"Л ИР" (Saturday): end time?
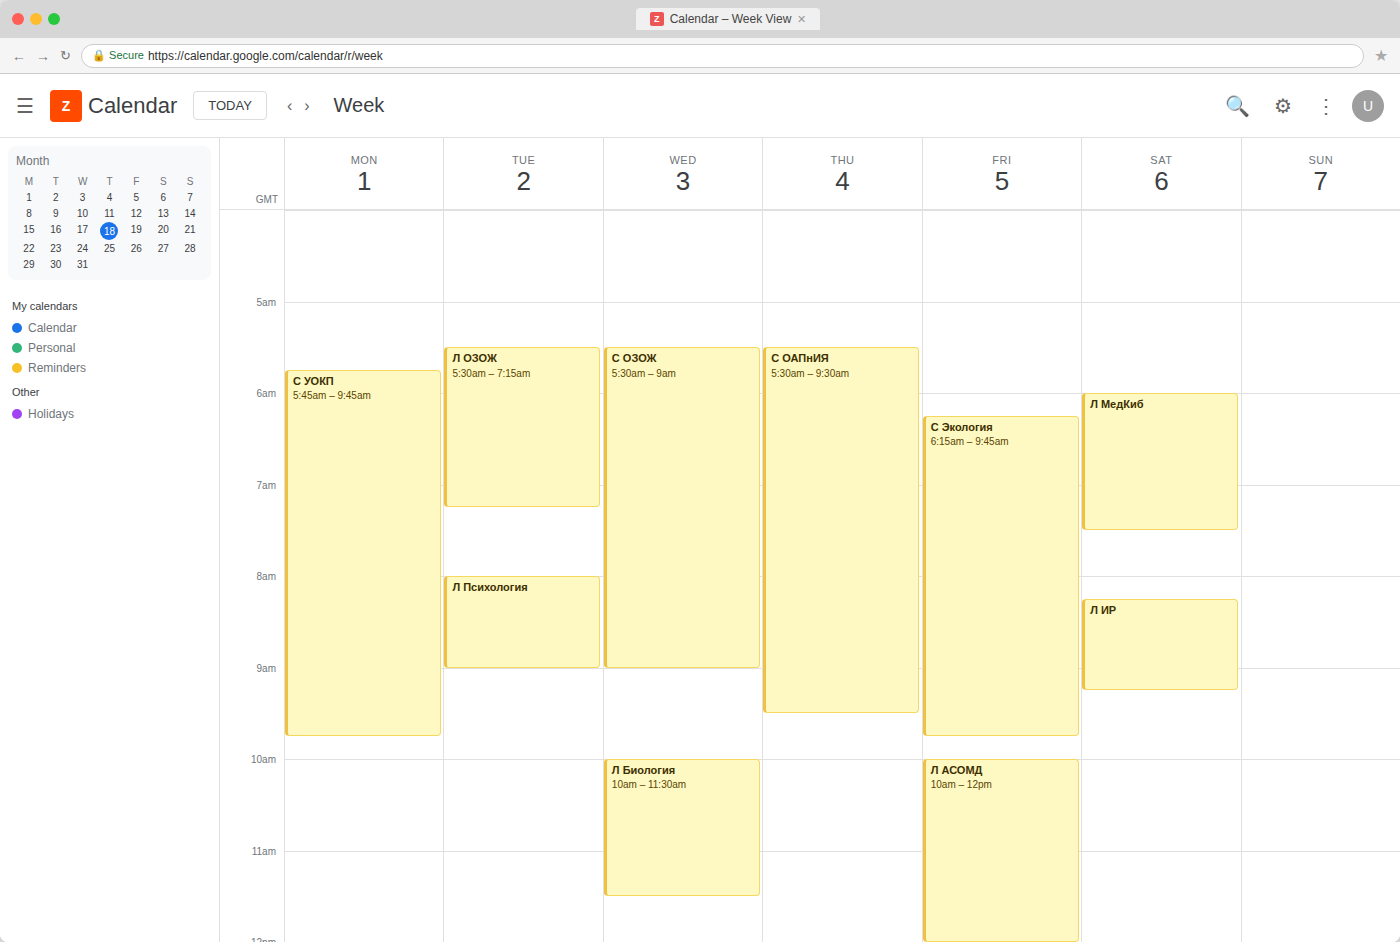
9:15 AM